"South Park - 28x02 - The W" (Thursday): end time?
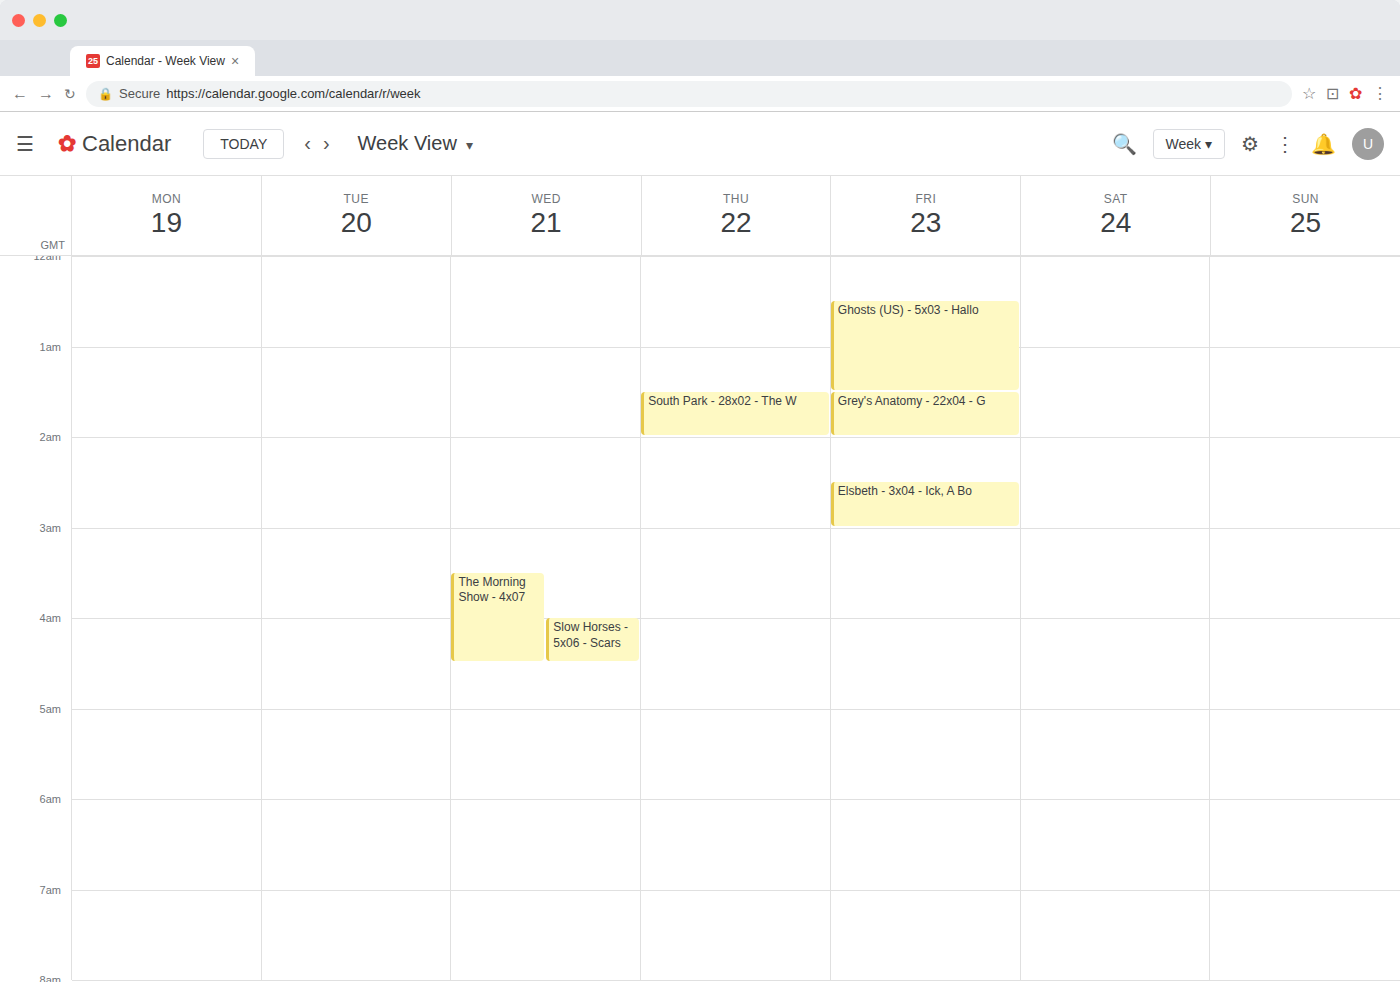
2:00 AM